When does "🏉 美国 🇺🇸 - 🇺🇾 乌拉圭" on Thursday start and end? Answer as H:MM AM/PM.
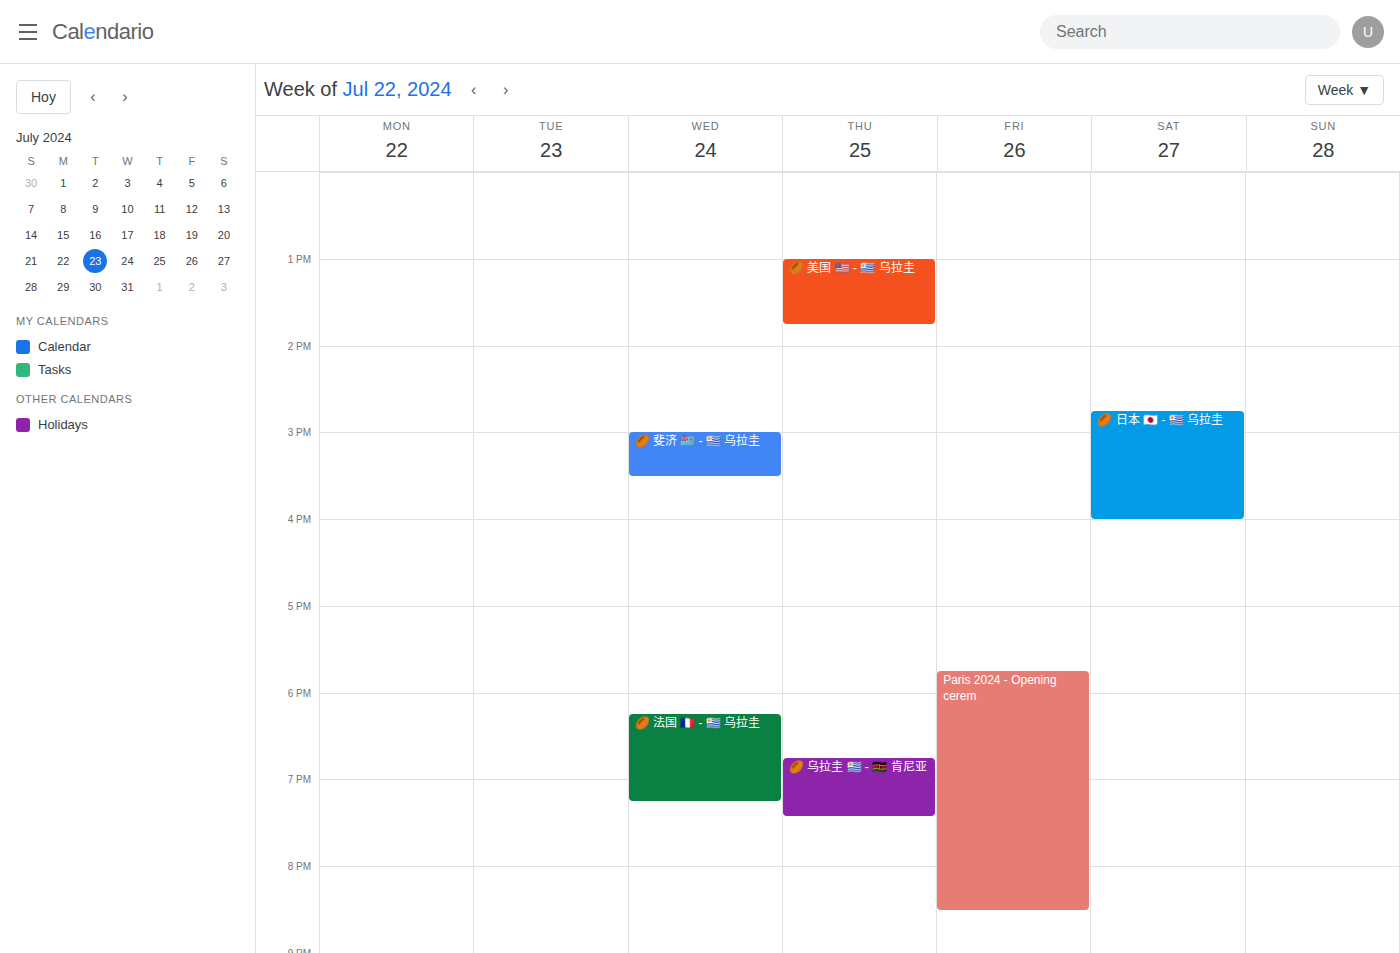
1:00 PM to 1:45 PM